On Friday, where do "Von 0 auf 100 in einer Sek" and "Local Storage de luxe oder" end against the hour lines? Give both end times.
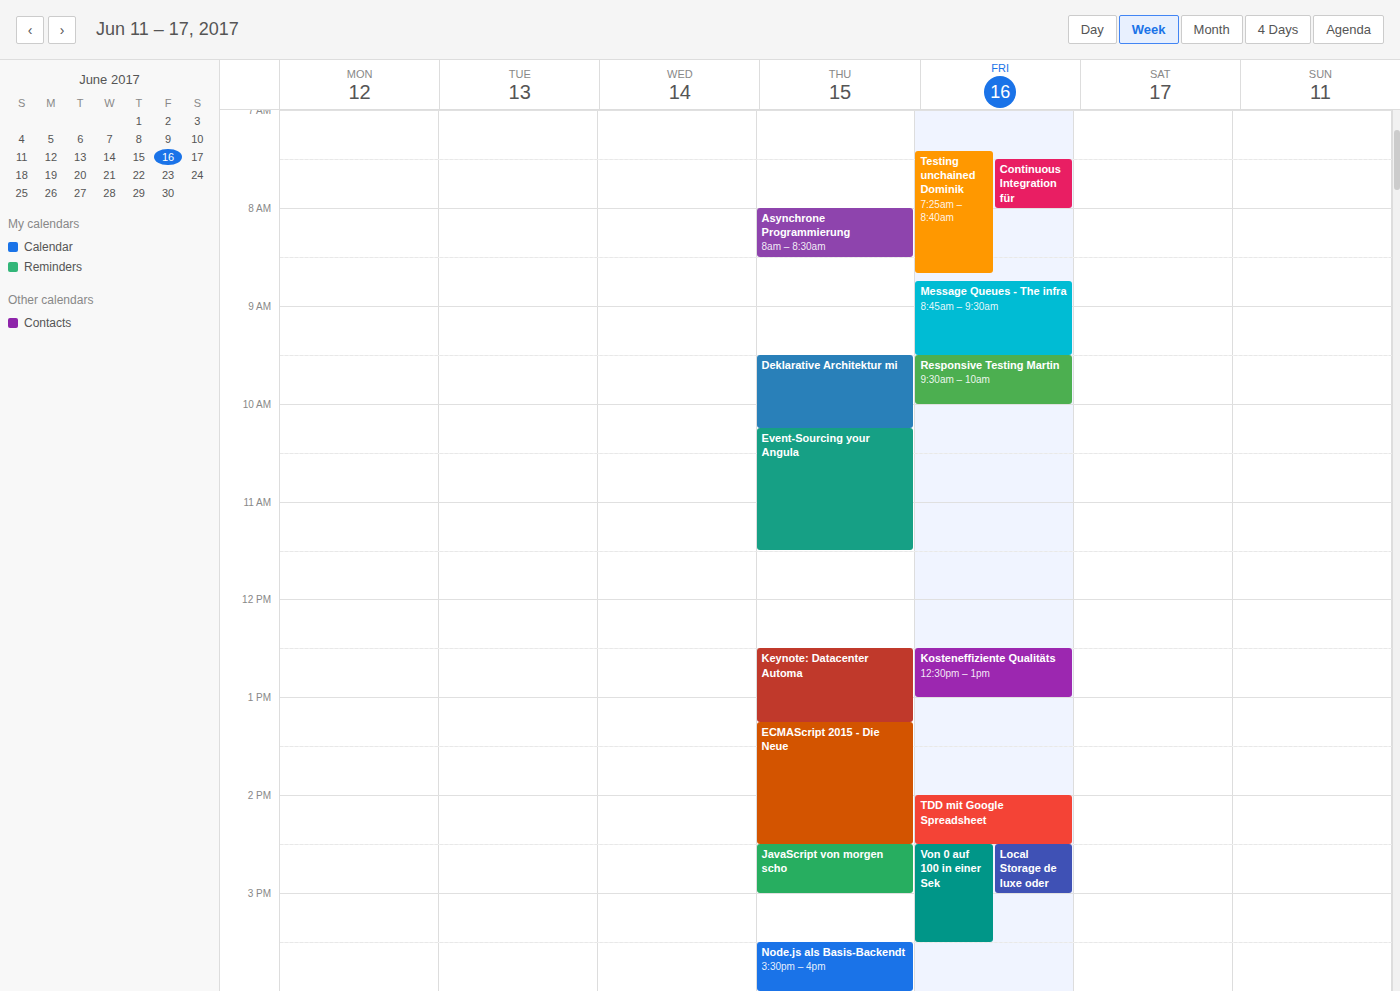
"Von 0 auf 100 in einer Sek": 3:30 PM, halfway between the 3 PM and 4 PM lines. "Local Storage de luxe oder": 3:00 PM, exactly on the 3 PM line.